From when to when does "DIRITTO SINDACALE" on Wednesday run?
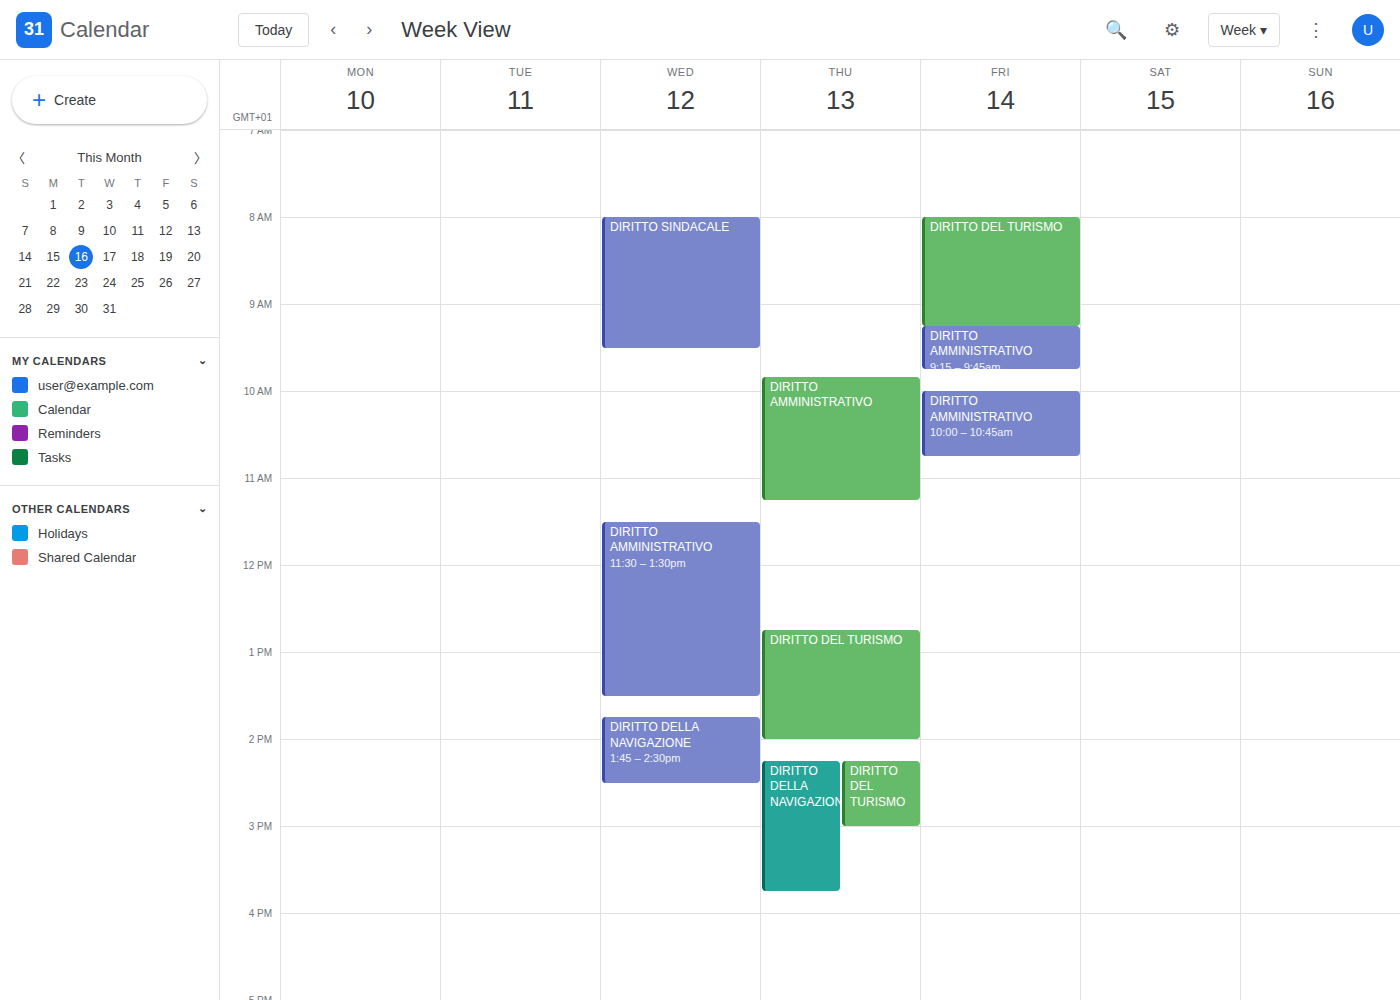
8:00 AM to 9:30 AM